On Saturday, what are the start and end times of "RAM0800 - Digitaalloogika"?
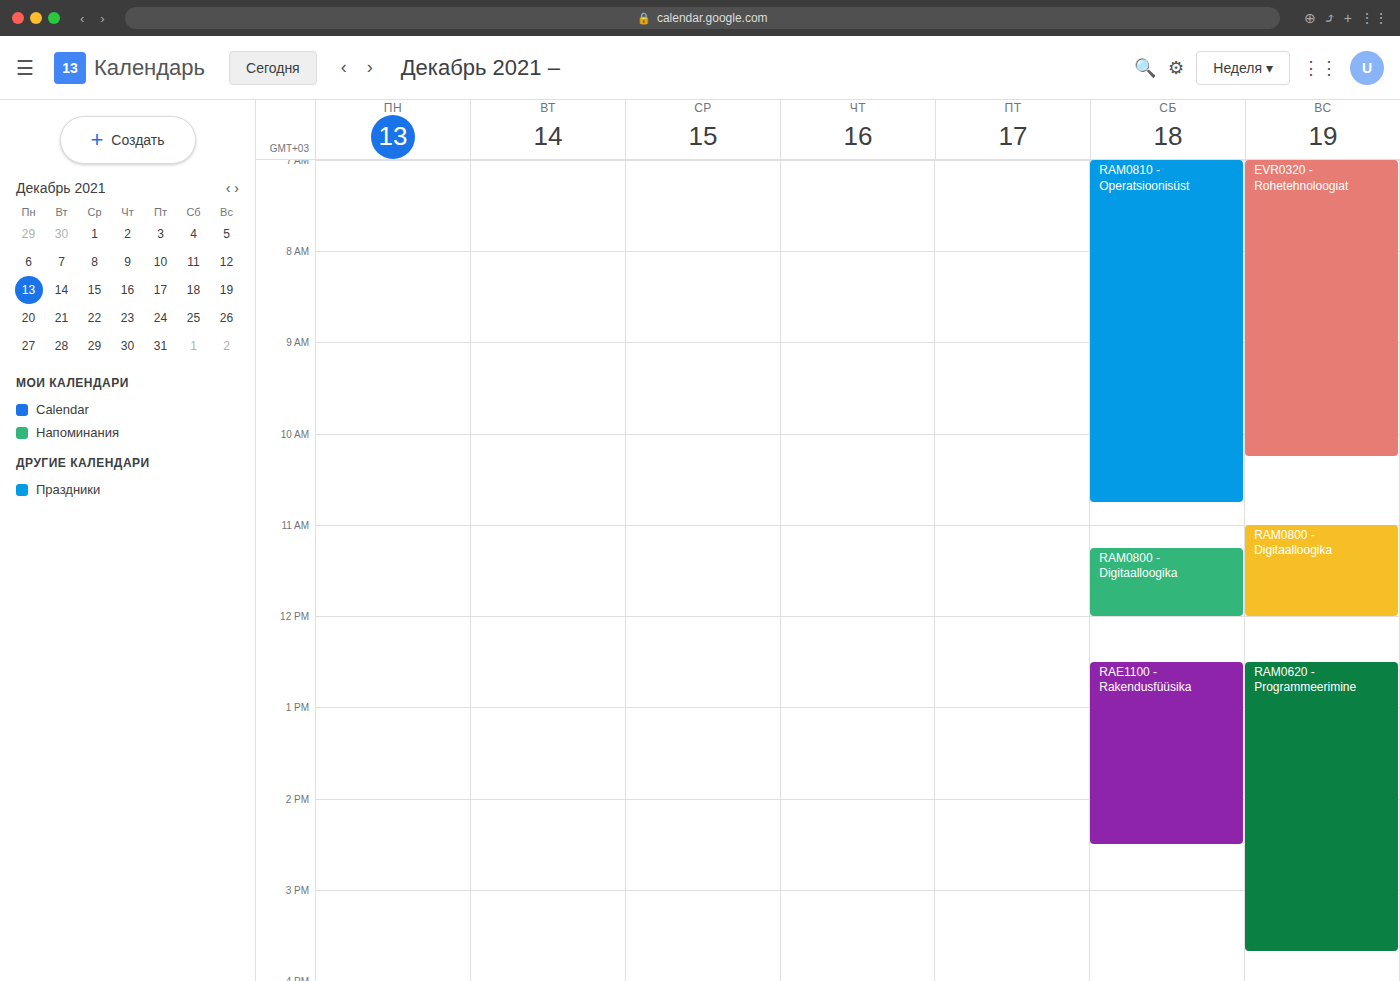
11:15 to 12:00